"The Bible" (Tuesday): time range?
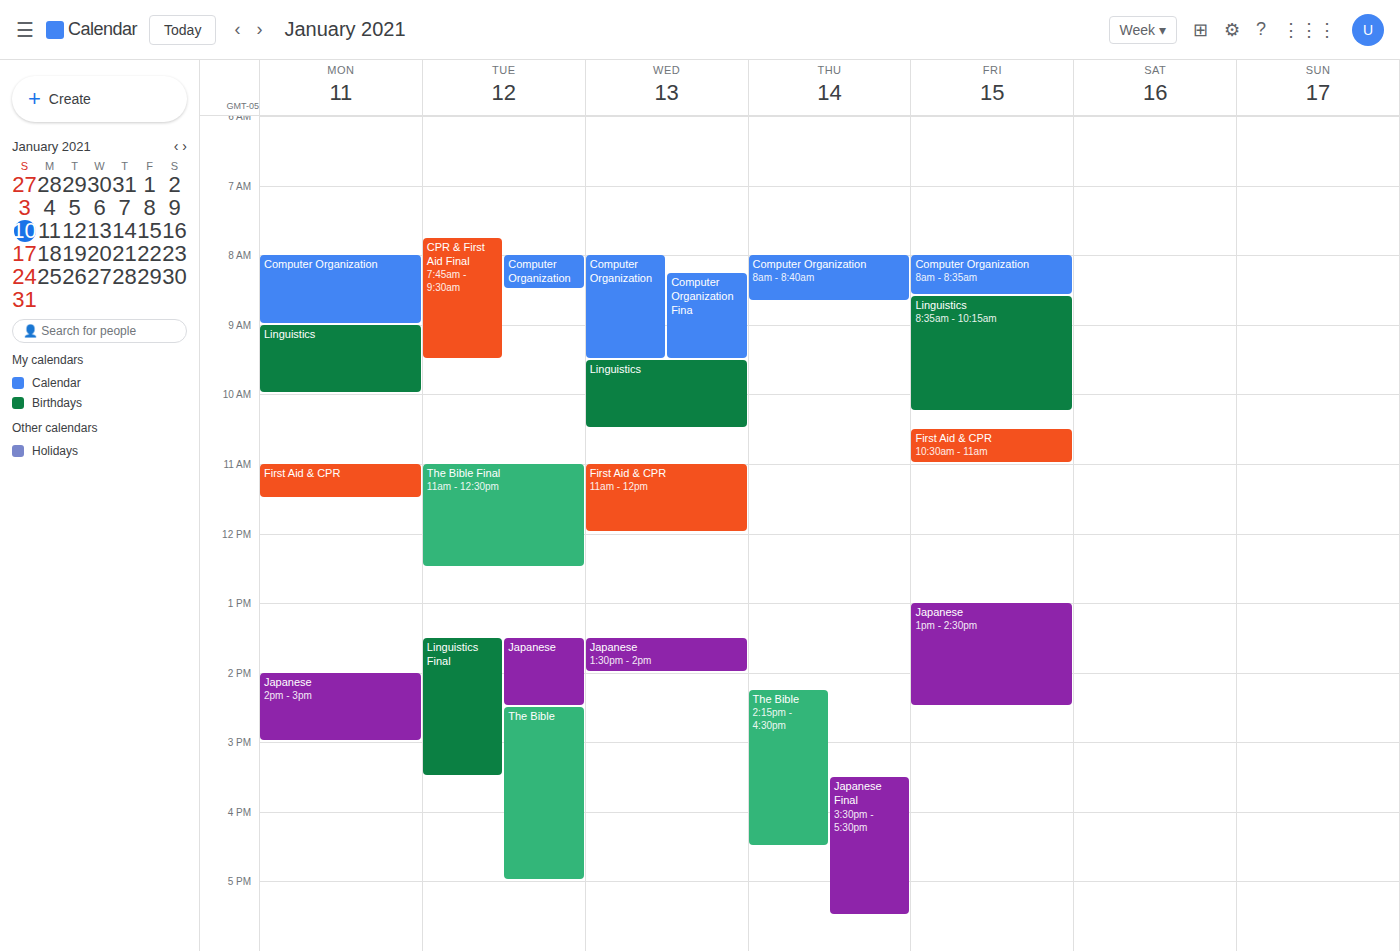
2:30 PM to 5:00 PM